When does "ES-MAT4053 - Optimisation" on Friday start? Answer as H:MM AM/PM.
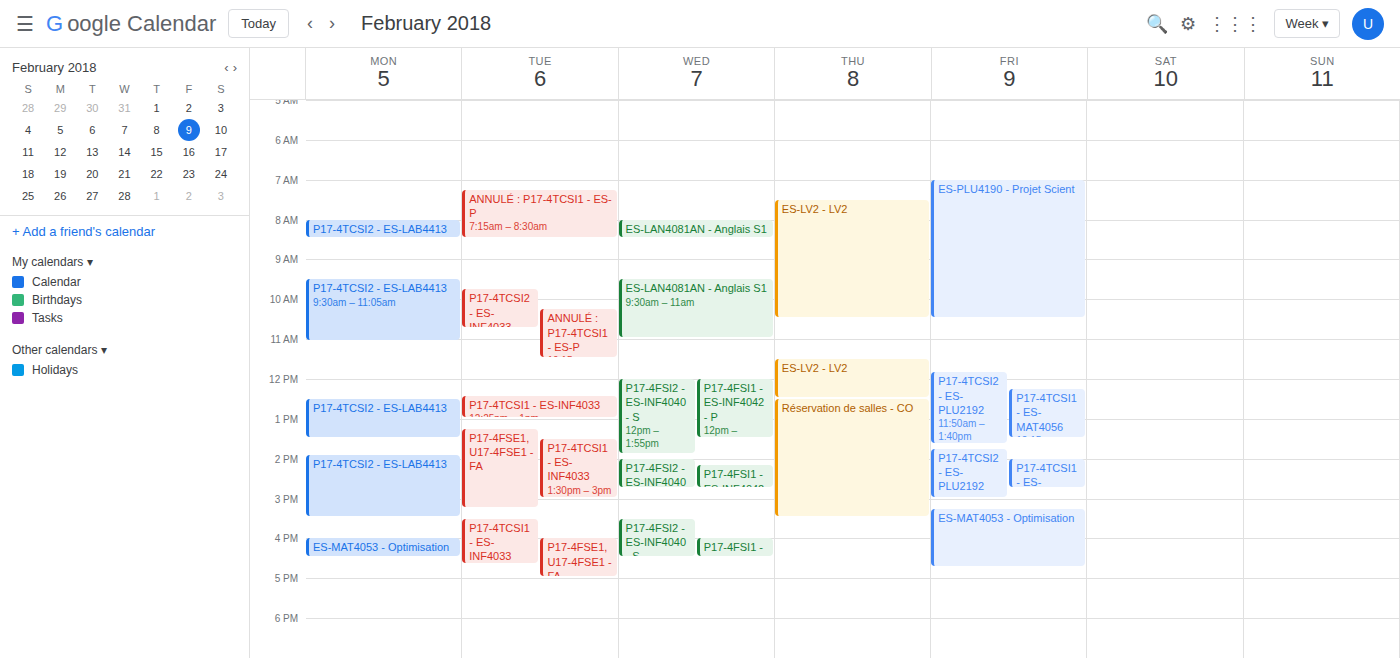
3:15 PM